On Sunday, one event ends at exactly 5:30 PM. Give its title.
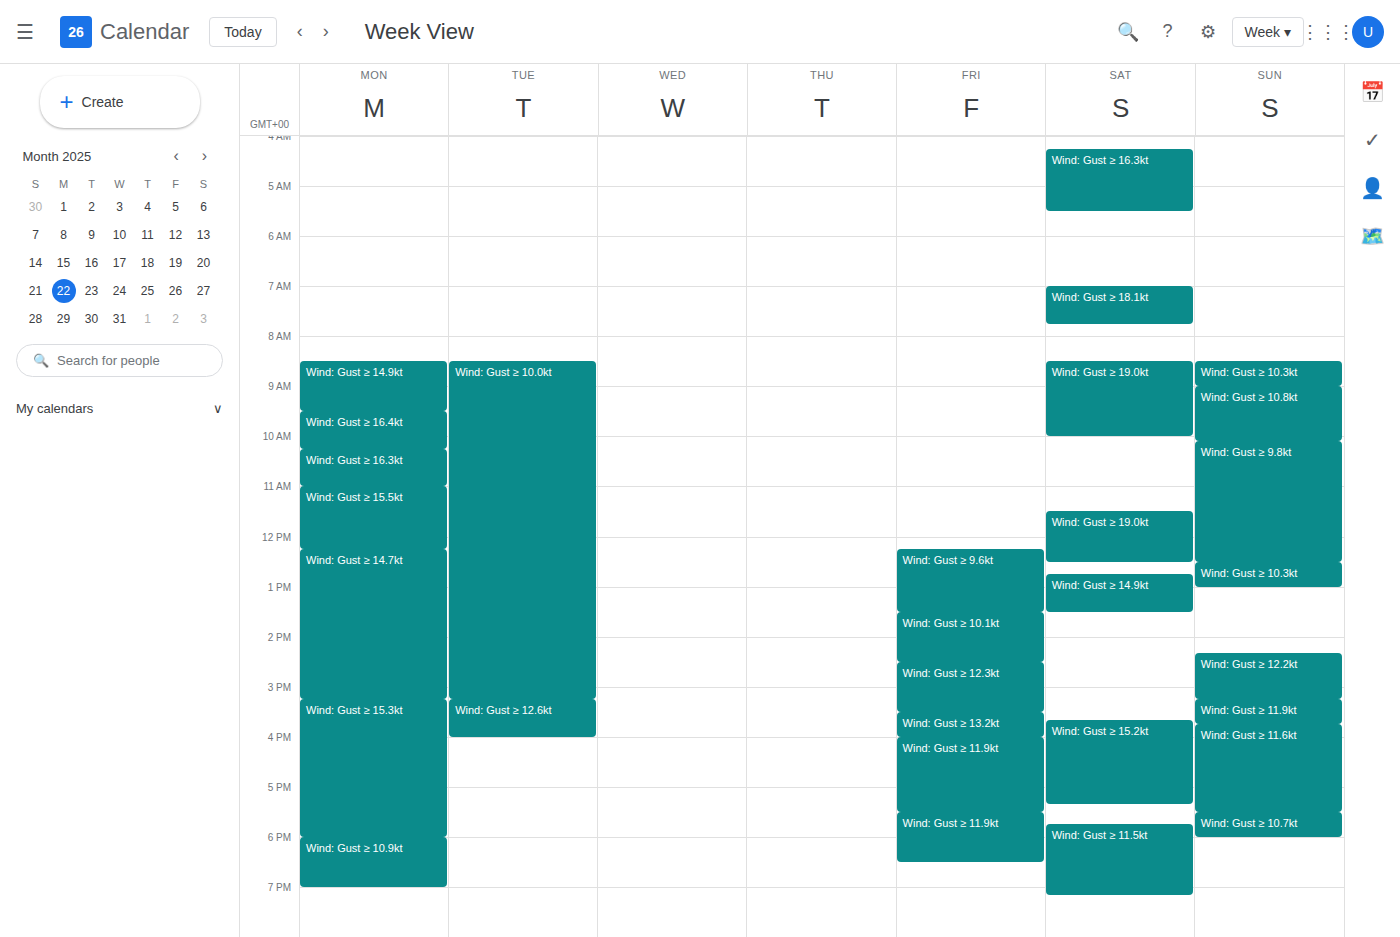
"Wind: Gust ≥ 11.6kt"